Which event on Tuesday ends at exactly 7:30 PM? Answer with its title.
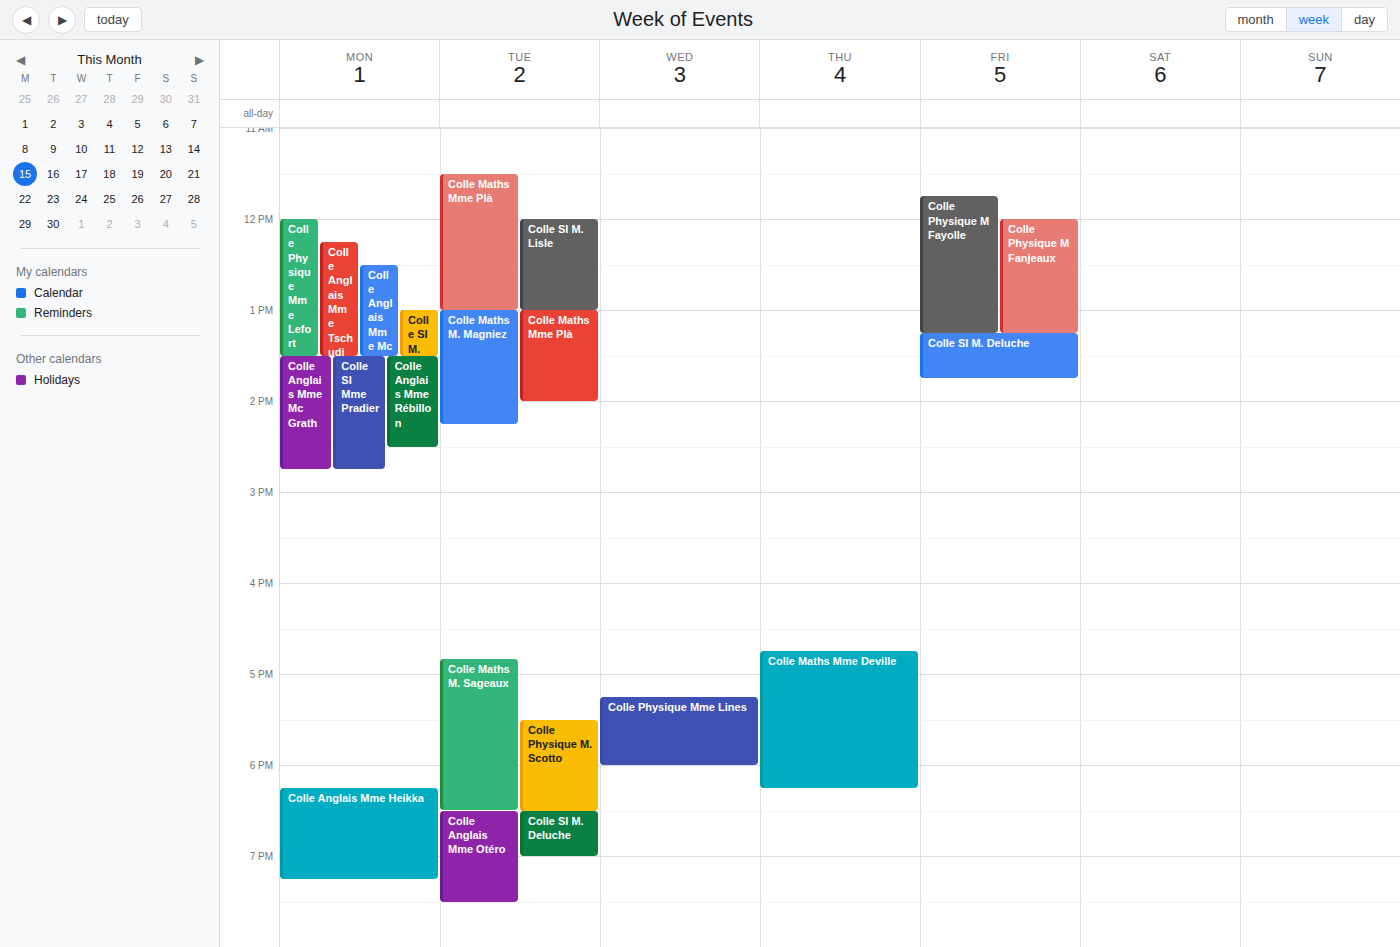
"Colle Anglais Mme Otéro"